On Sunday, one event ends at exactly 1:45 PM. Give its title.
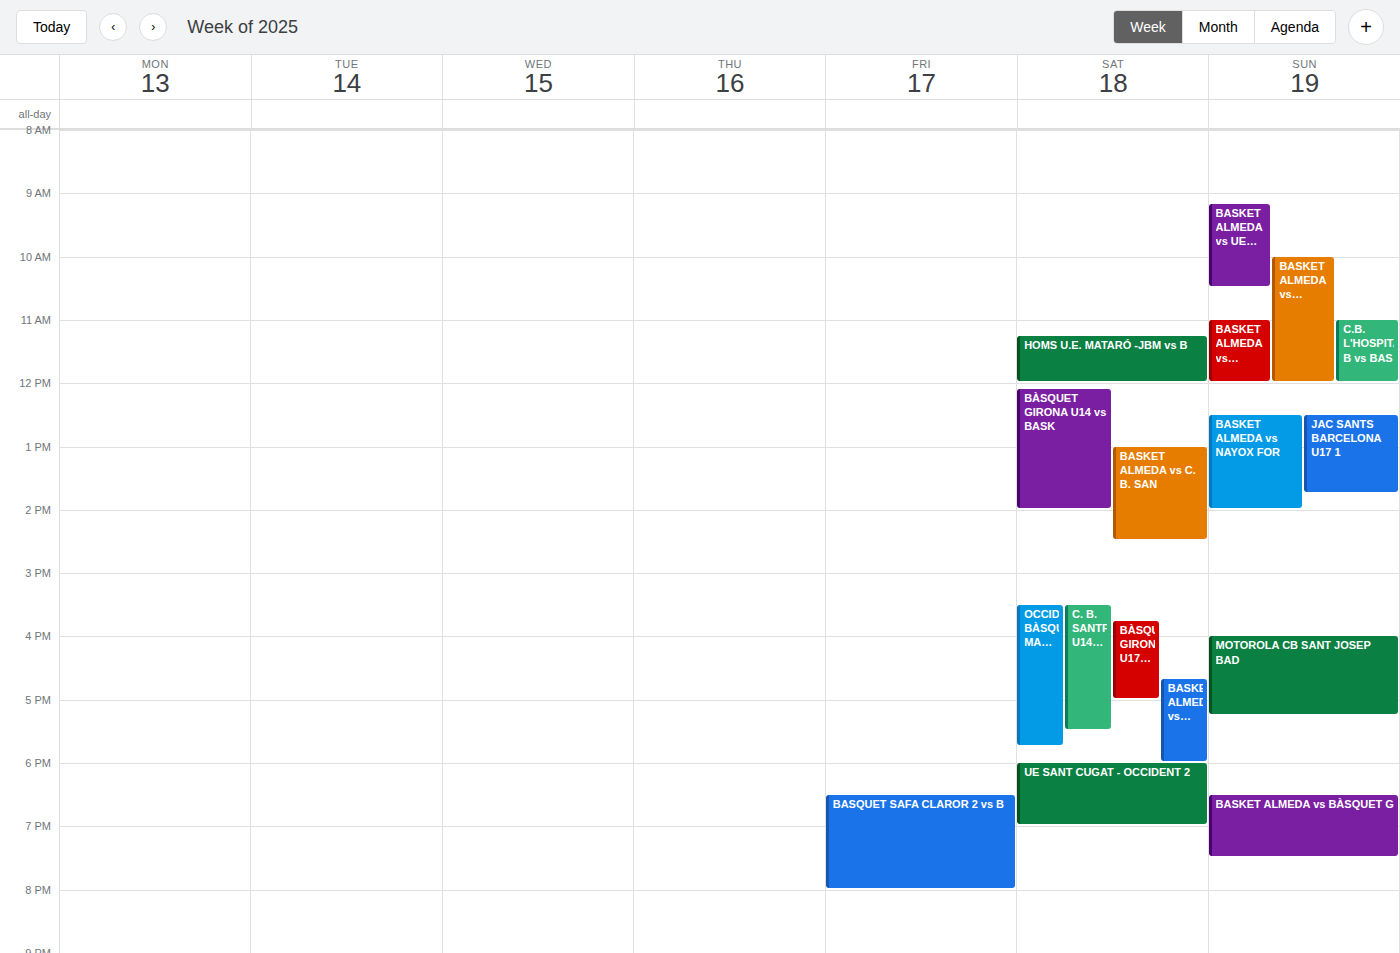
"JAC SANTS BARCELONA U17 1"